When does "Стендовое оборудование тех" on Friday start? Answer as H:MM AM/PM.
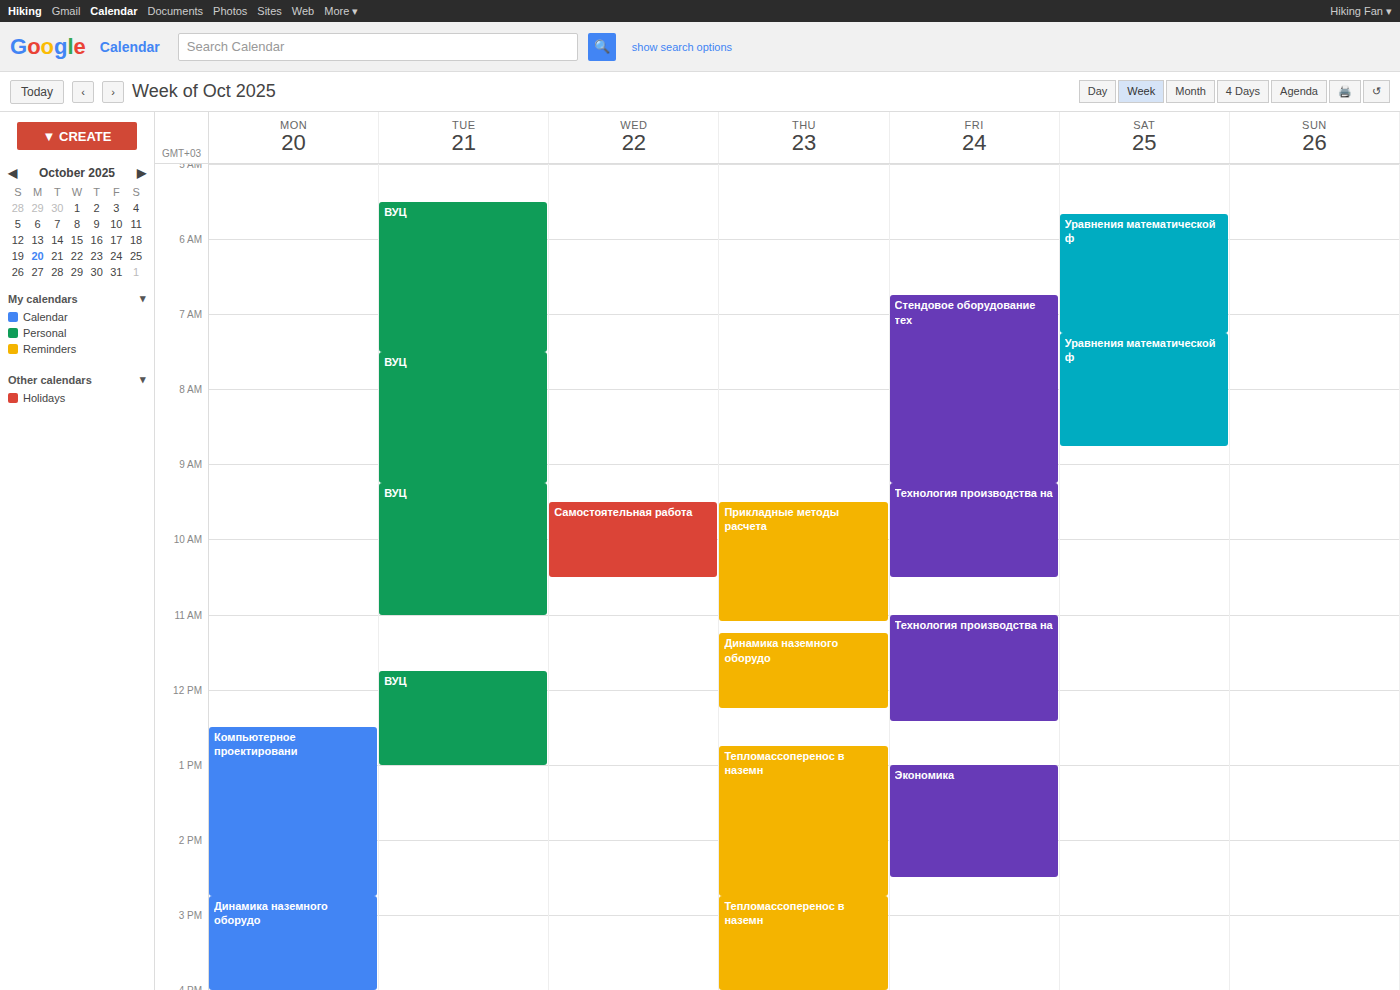
6:45 AM